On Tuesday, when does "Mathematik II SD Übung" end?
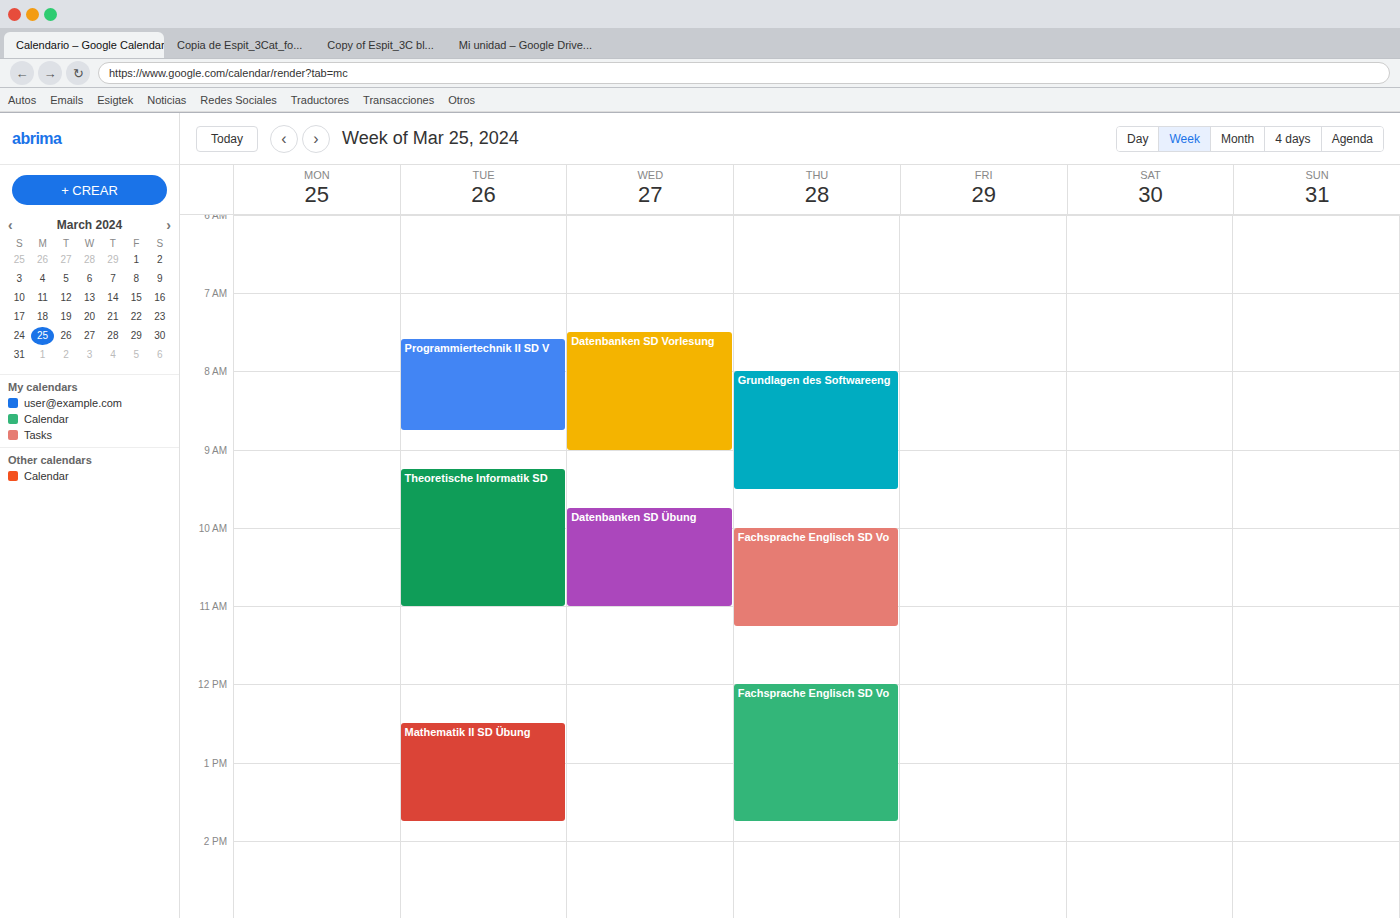
1:45 PM